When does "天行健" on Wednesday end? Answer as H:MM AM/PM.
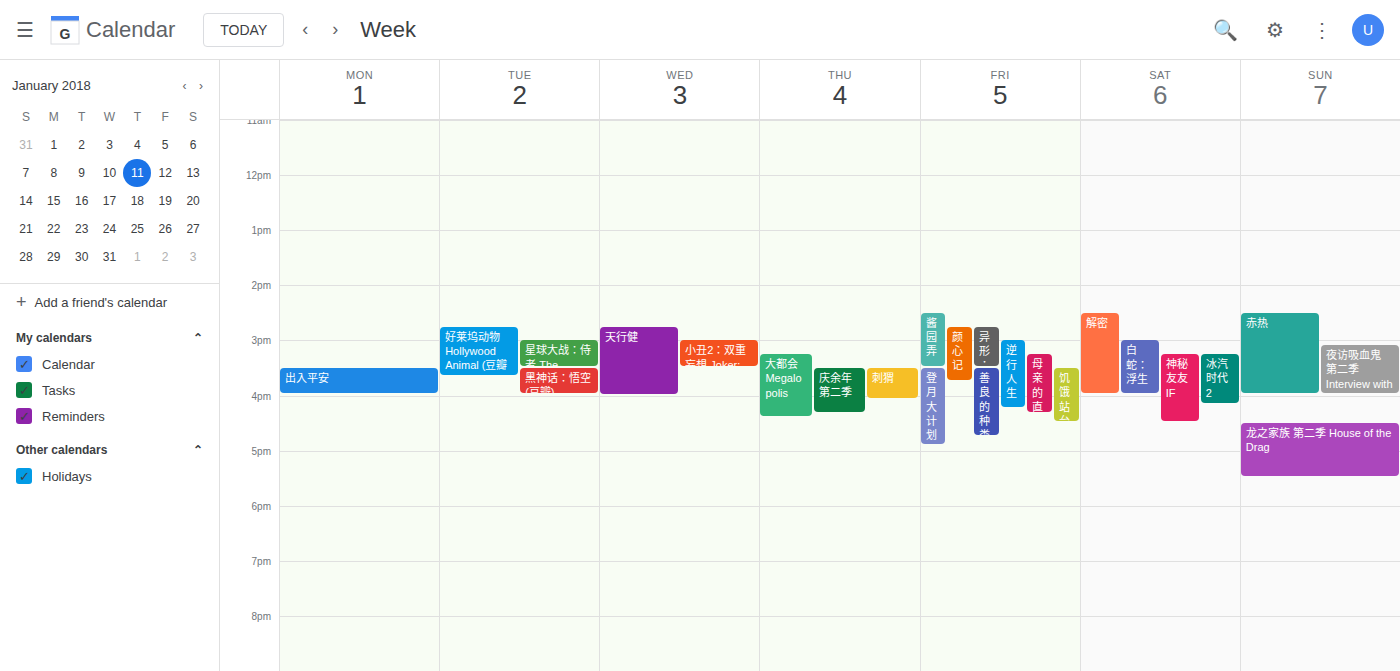
4:00 PM